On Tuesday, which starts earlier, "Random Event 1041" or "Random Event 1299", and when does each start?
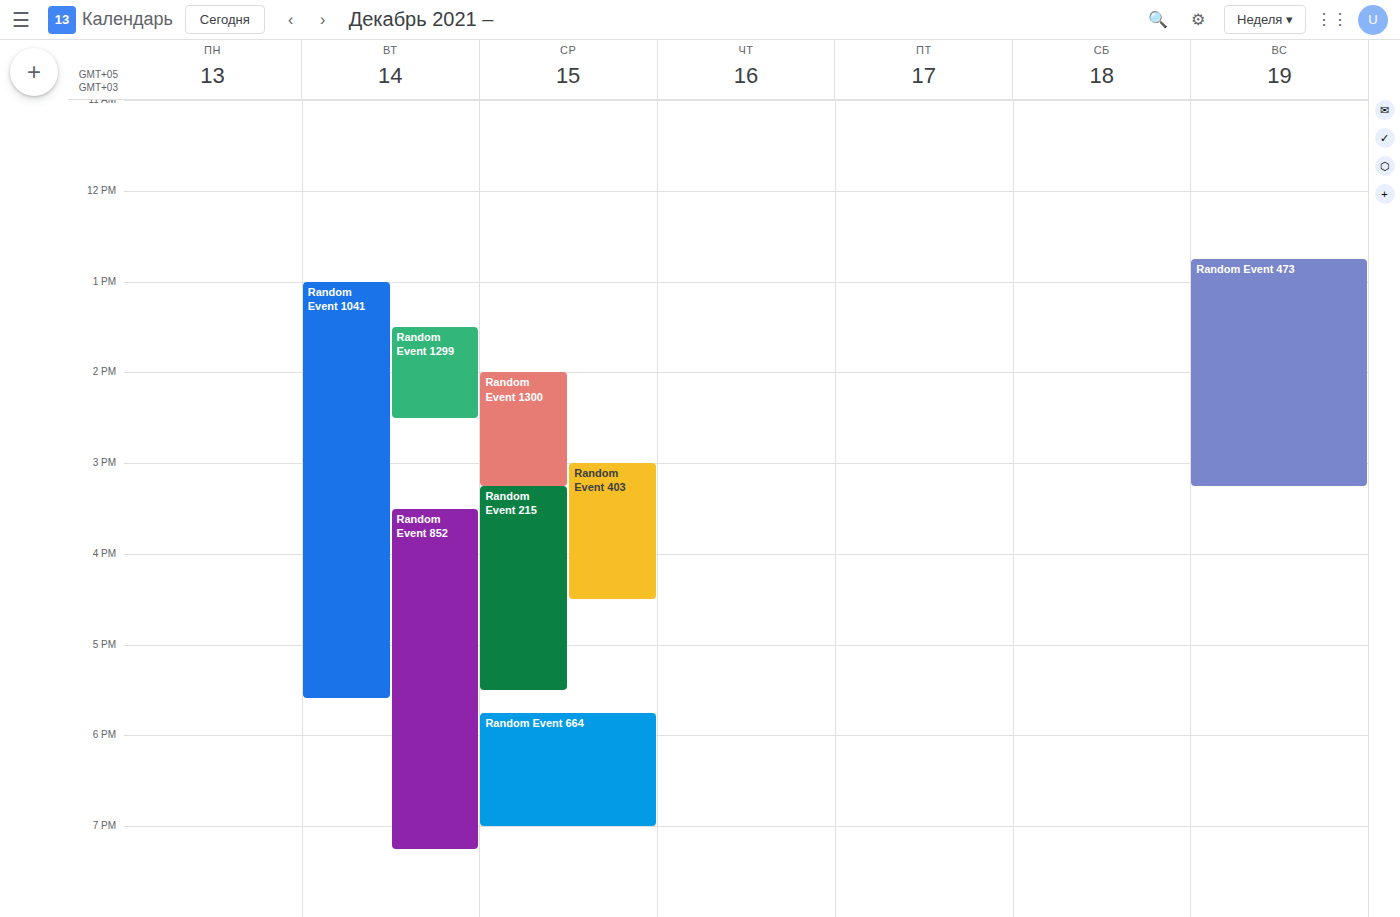
"Random Event 1041" 1:00 PM; "Random Event 1299" 1:30 PM.